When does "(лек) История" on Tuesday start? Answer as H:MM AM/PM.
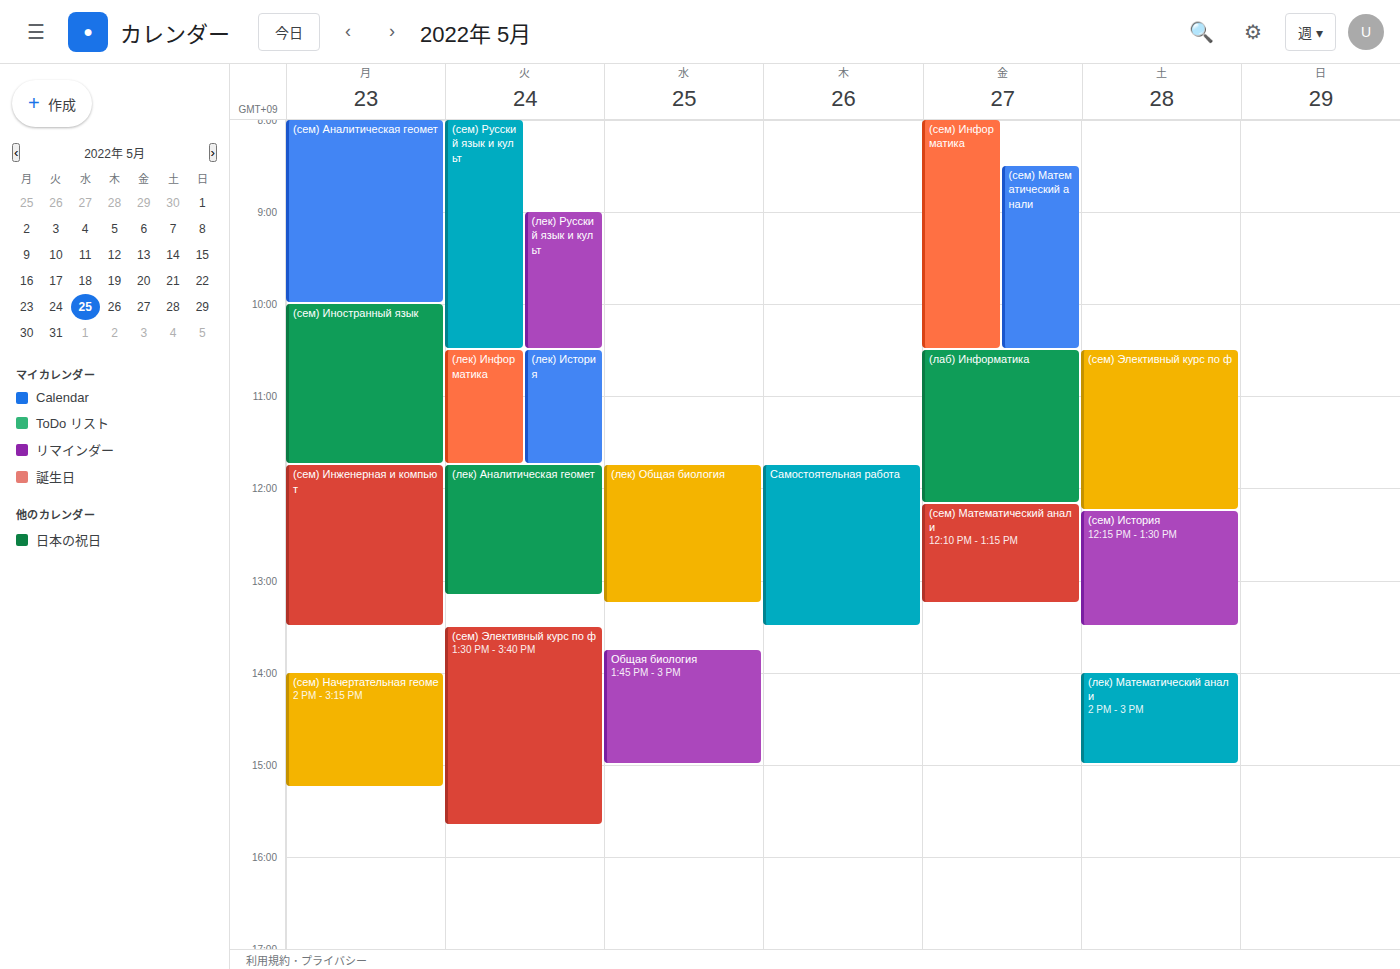
10:30 AM